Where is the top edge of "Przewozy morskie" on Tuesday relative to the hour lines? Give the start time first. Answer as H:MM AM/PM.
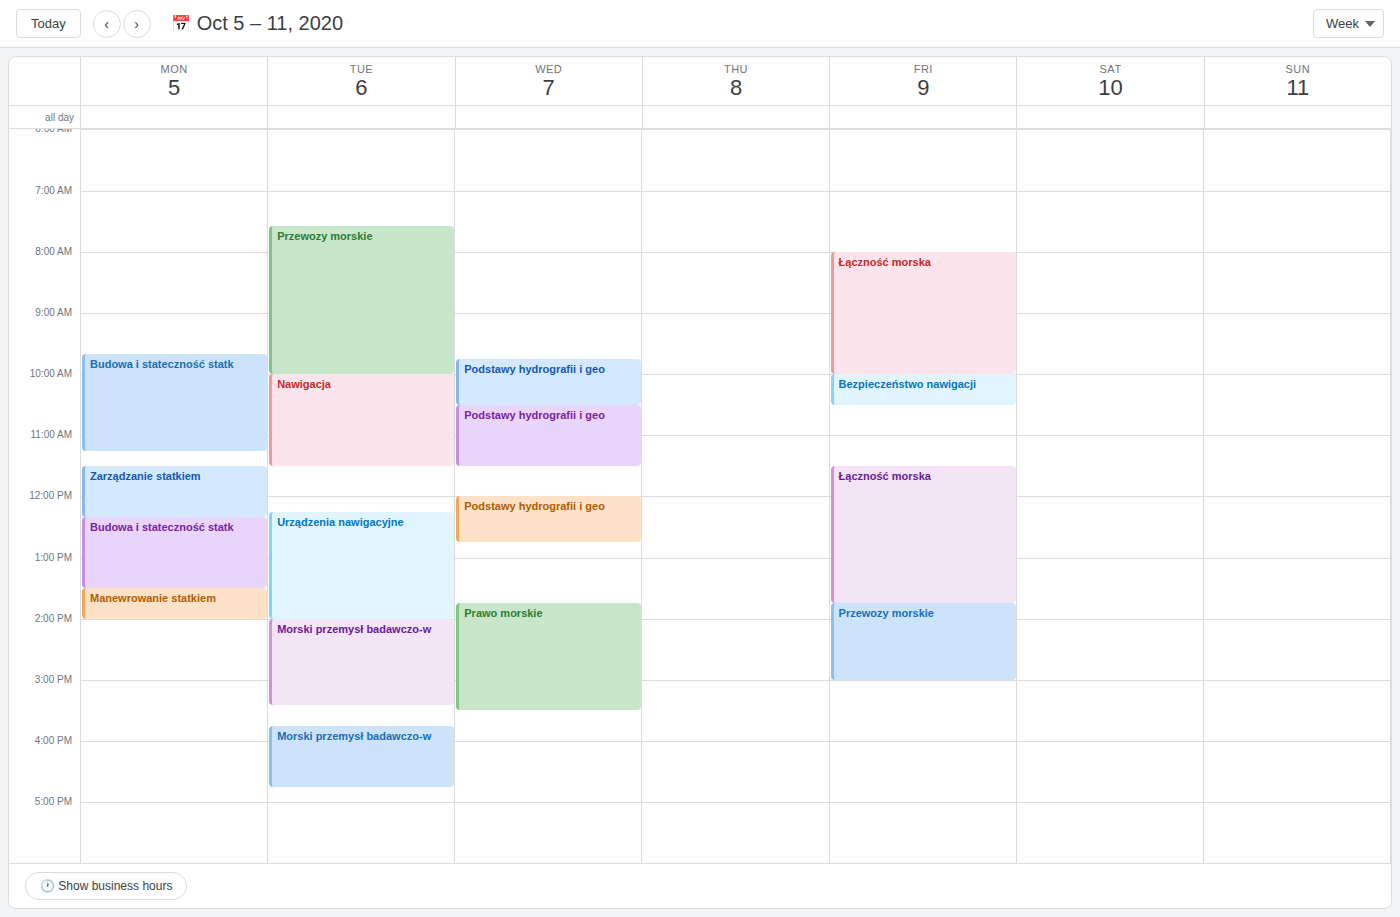
7:35 AM -- neither: 35 minutes below the 7 AM line and 25 minutes above the 8 AM line.